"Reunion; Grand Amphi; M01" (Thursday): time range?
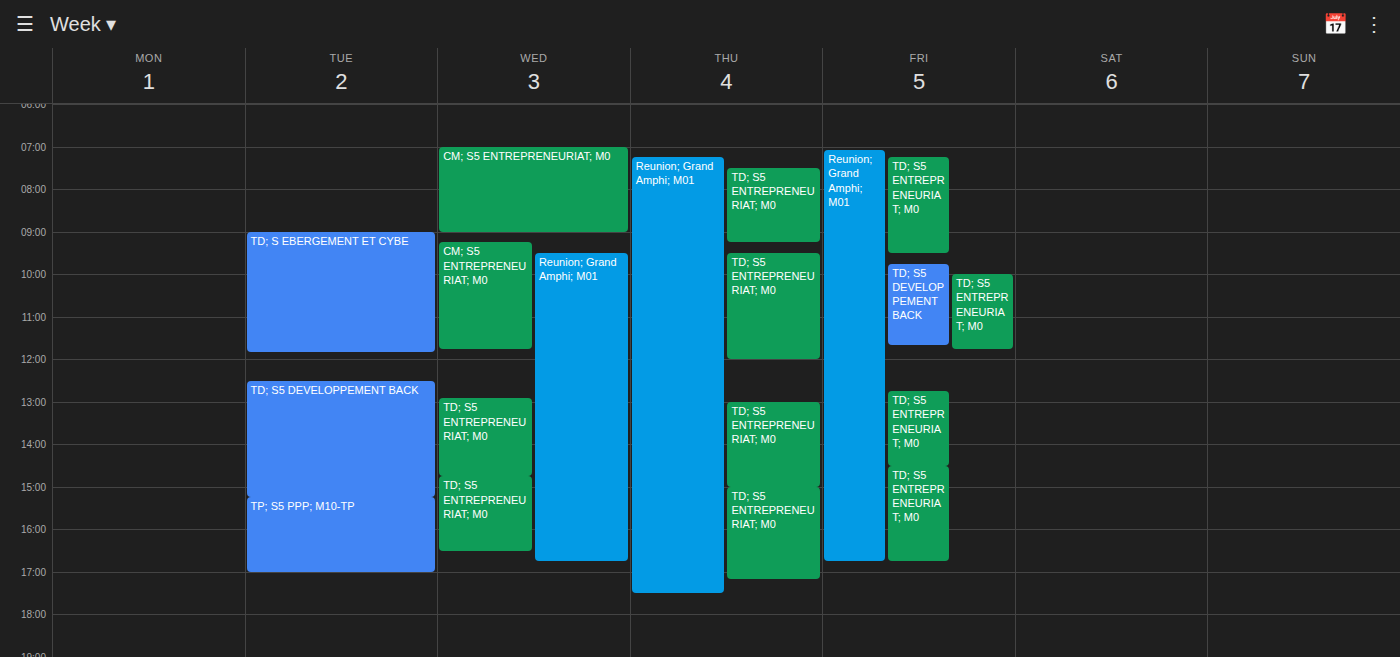
7:15 AM to 5:30 PM